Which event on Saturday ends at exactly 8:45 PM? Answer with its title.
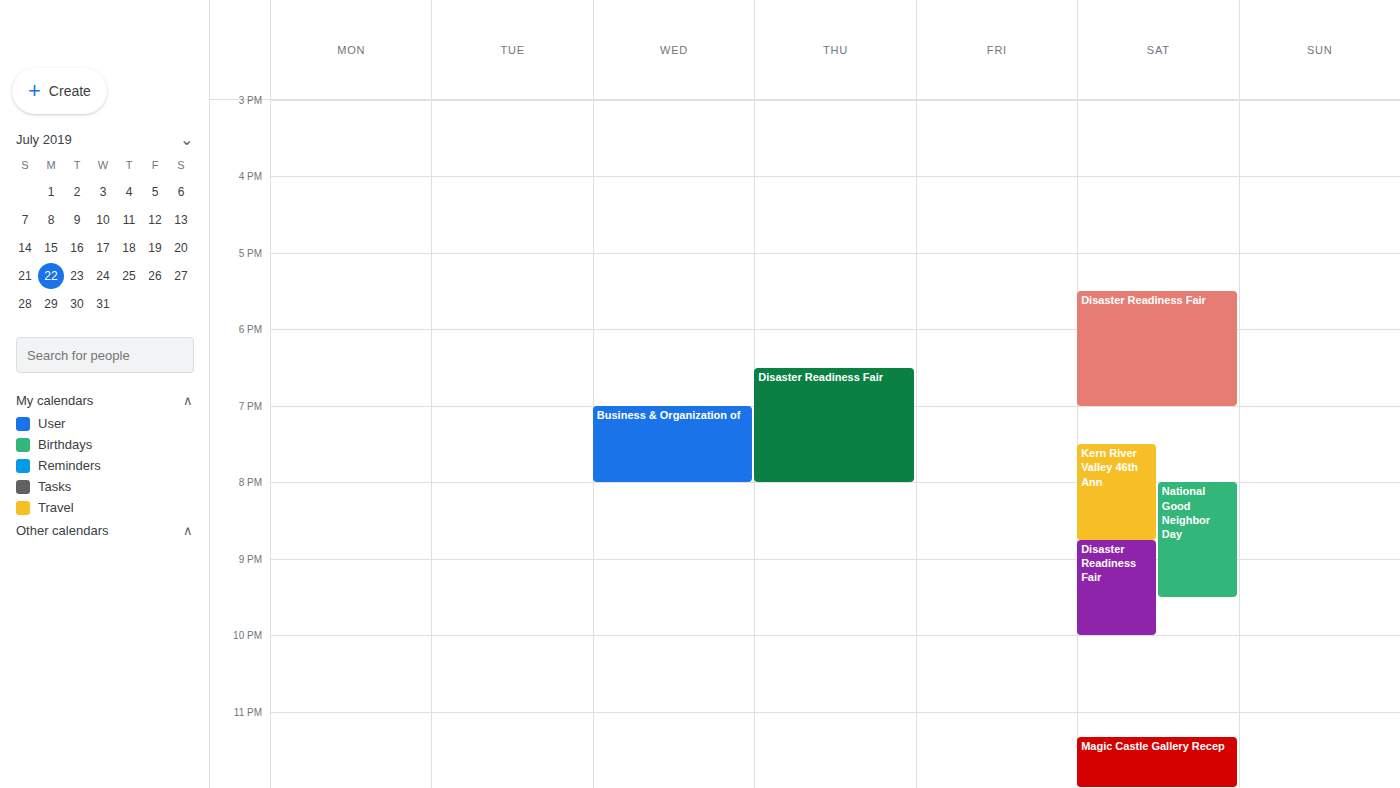
"Kern River Valley 46th Ann"